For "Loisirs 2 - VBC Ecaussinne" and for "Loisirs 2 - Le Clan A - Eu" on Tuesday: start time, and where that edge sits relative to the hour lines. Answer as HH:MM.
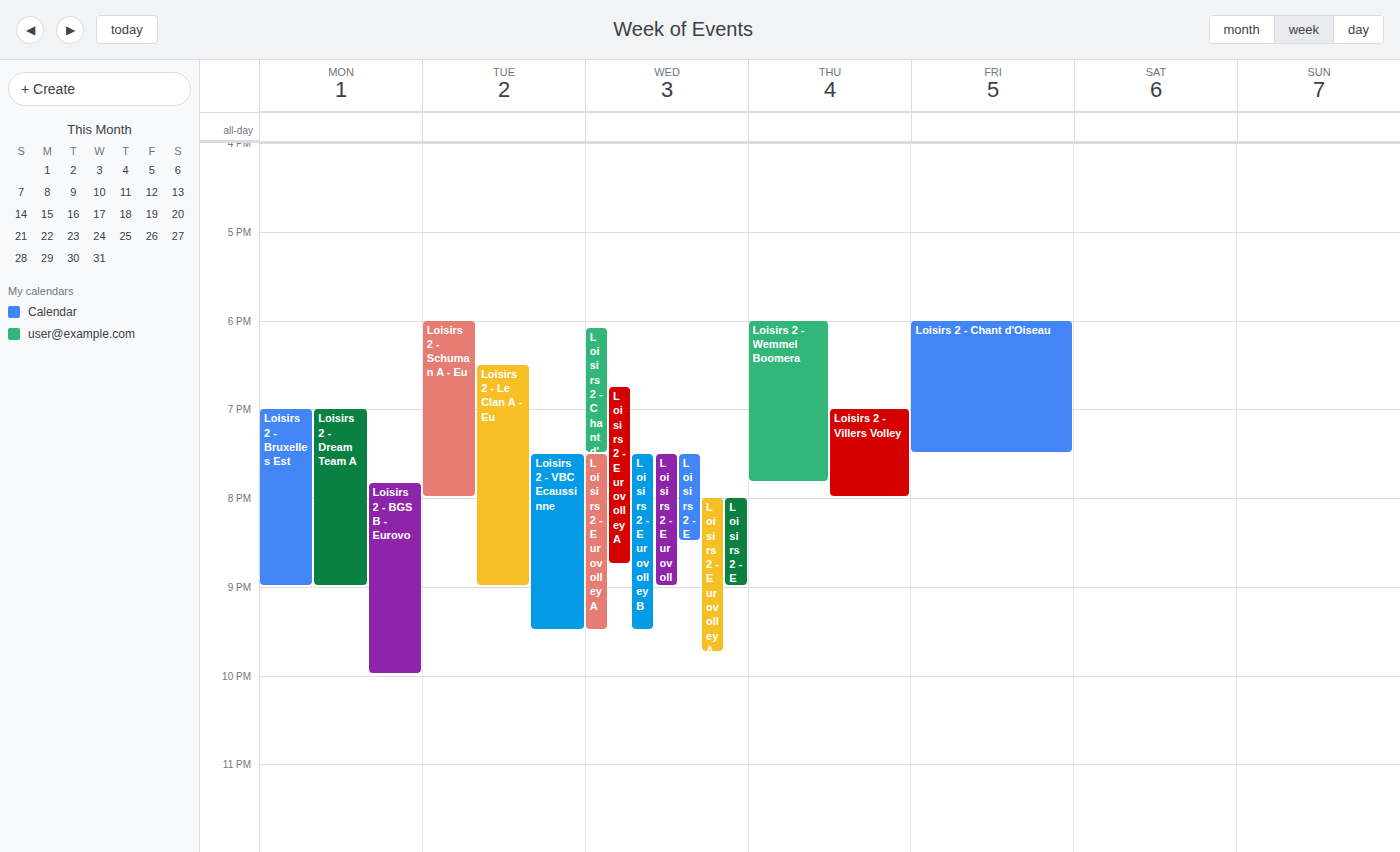
"Loisirs 2 - VBC Ecaussinne": 19:30, halfway between the 19:00 and 20:00 lines. "Loisirs 2 - Le Clan A - Eu": 18:30, halfway between the 18:00 and 19:00 lines.